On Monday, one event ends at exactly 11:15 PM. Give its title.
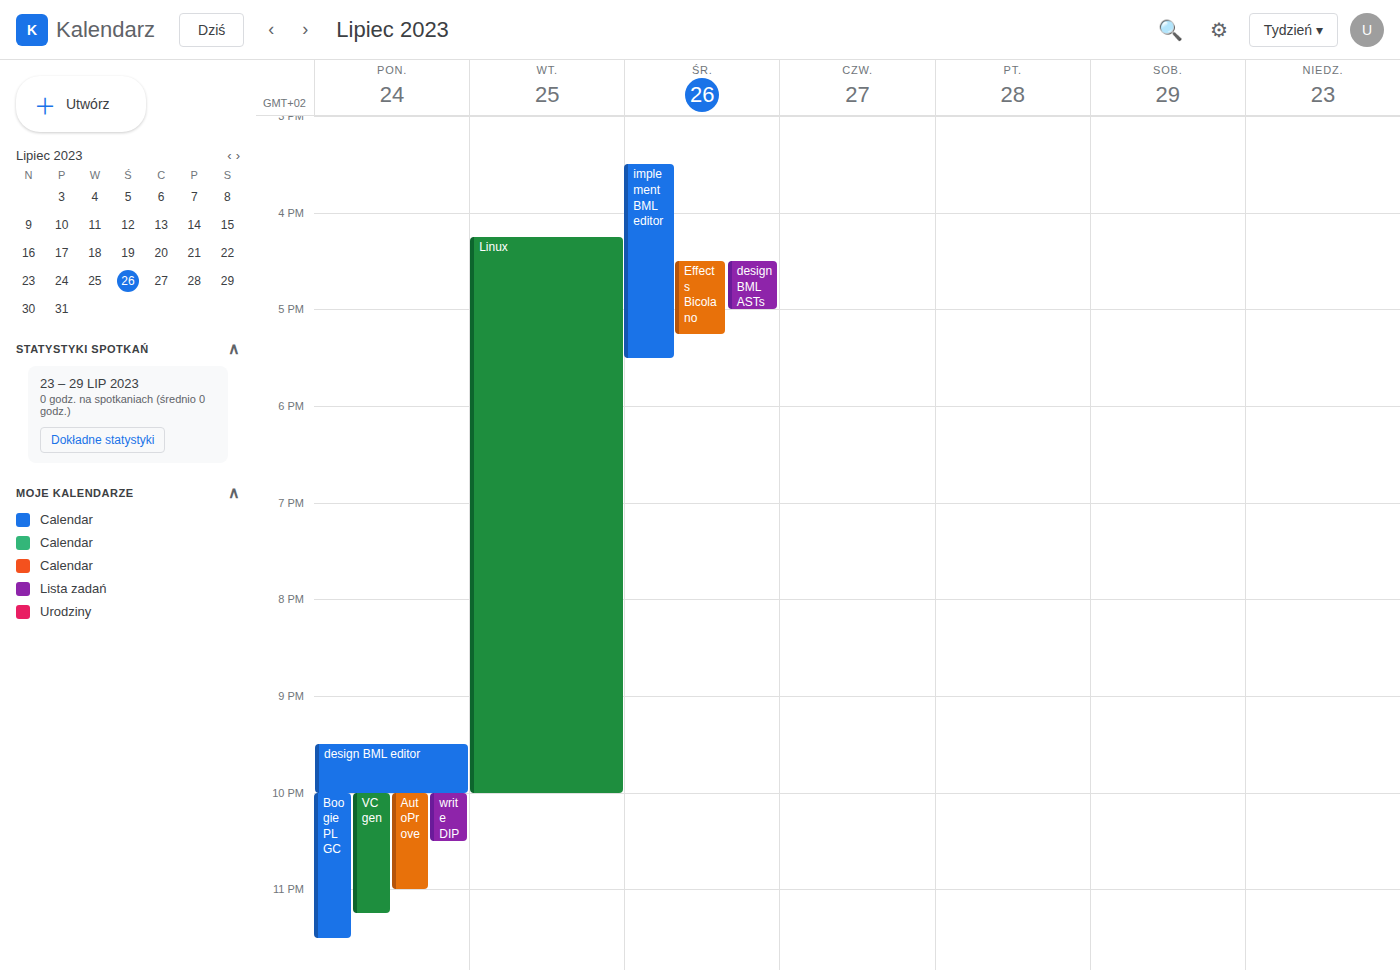
"VCgen"